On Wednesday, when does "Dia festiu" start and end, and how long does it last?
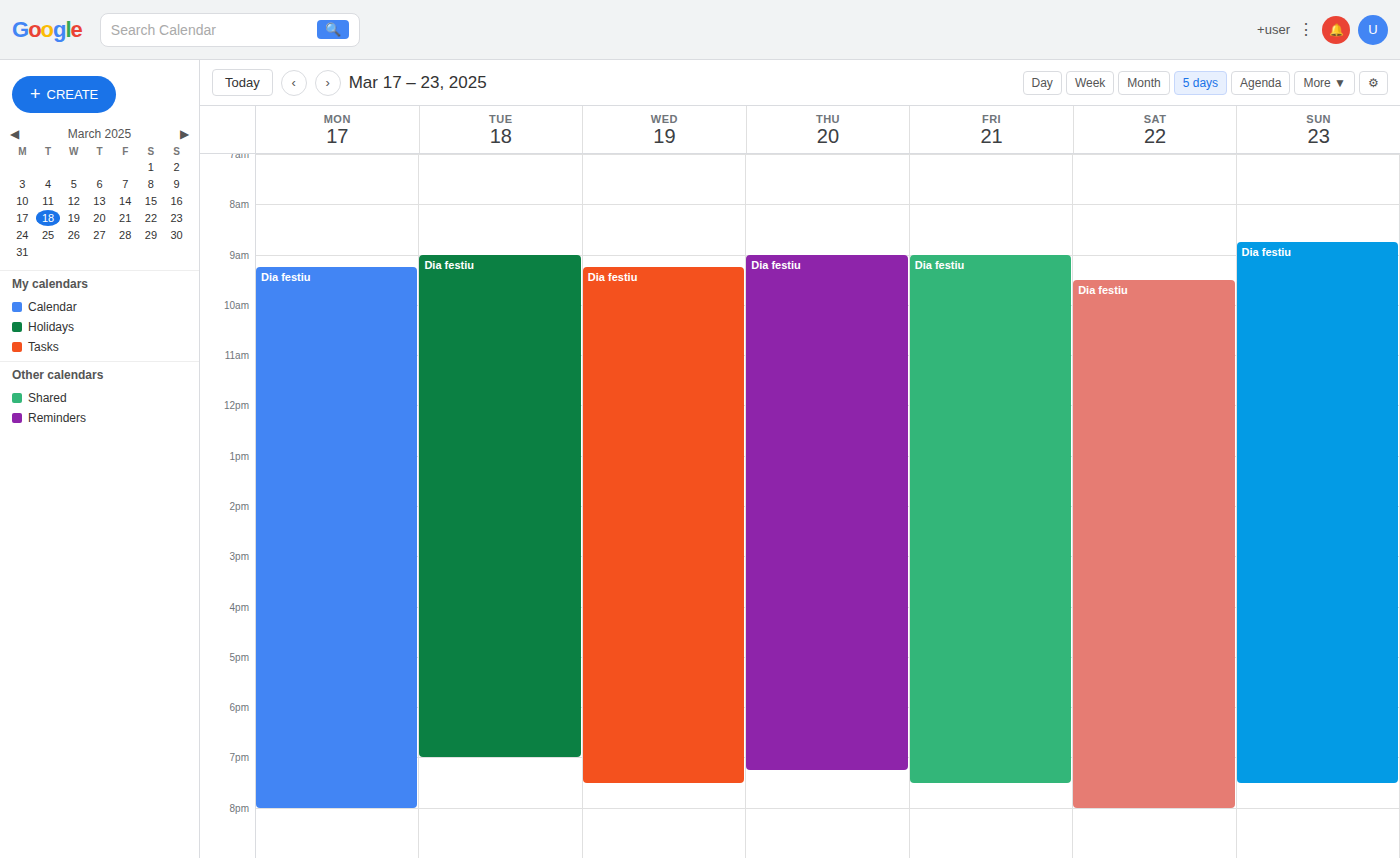
9:15 AM to 7:30 PM, 10 hours 15 minutes